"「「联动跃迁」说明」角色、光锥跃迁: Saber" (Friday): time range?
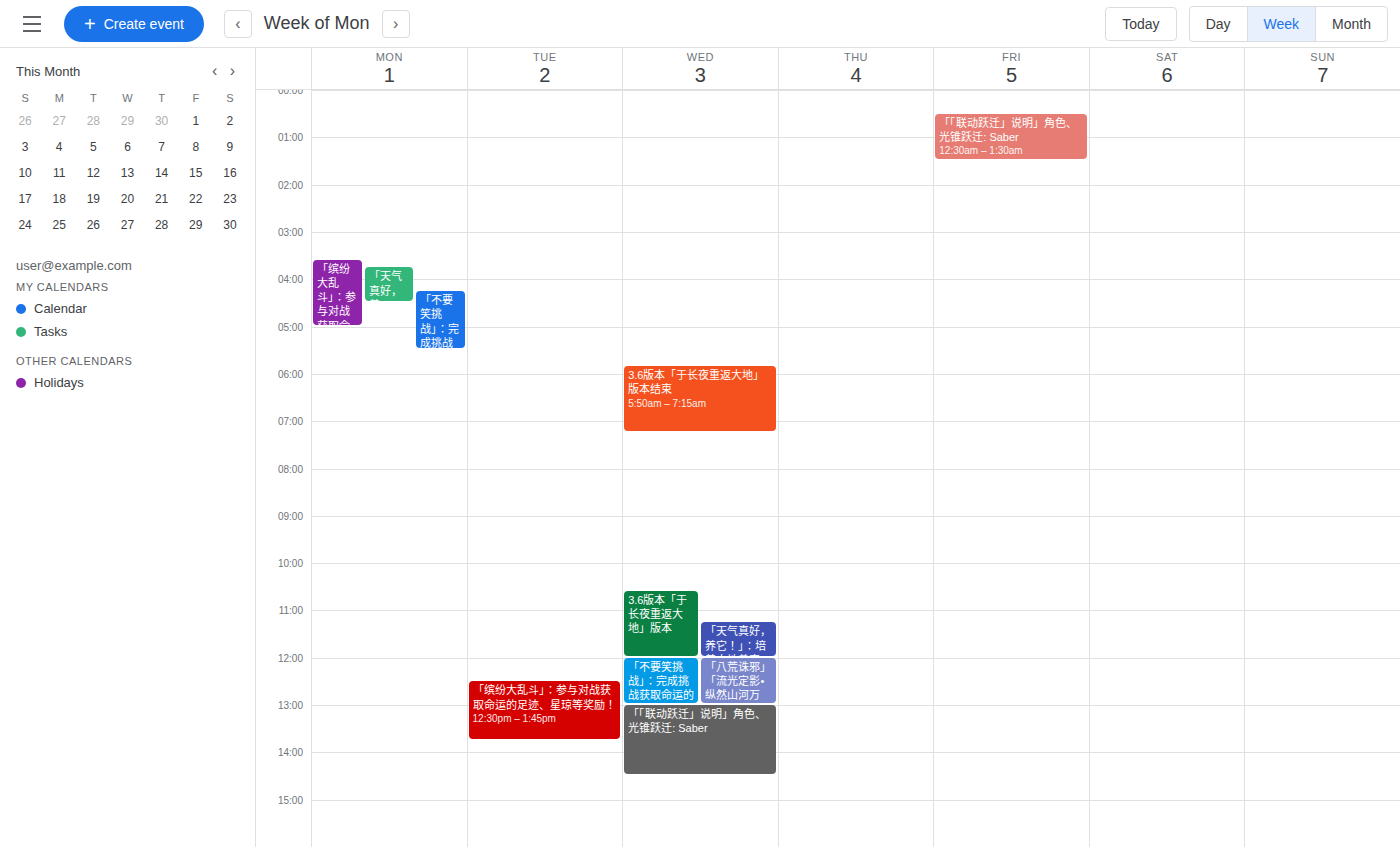
12:30 AM to 1:30 AM